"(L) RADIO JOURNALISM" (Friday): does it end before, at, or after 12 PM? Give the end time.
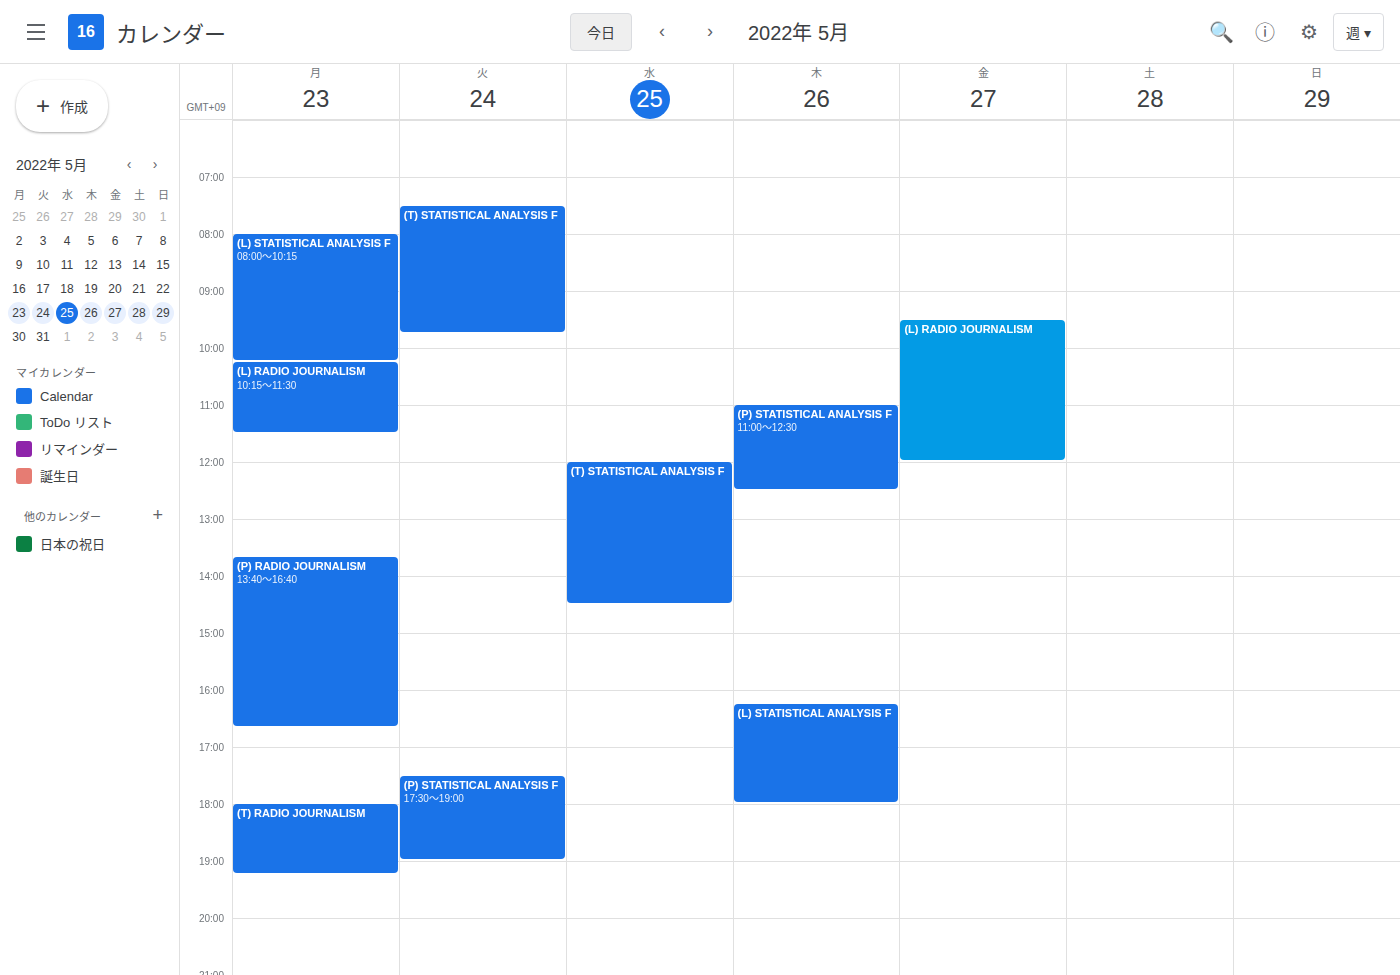
12:00 PM -- exactly at 12 PM, on the 12 PM line.